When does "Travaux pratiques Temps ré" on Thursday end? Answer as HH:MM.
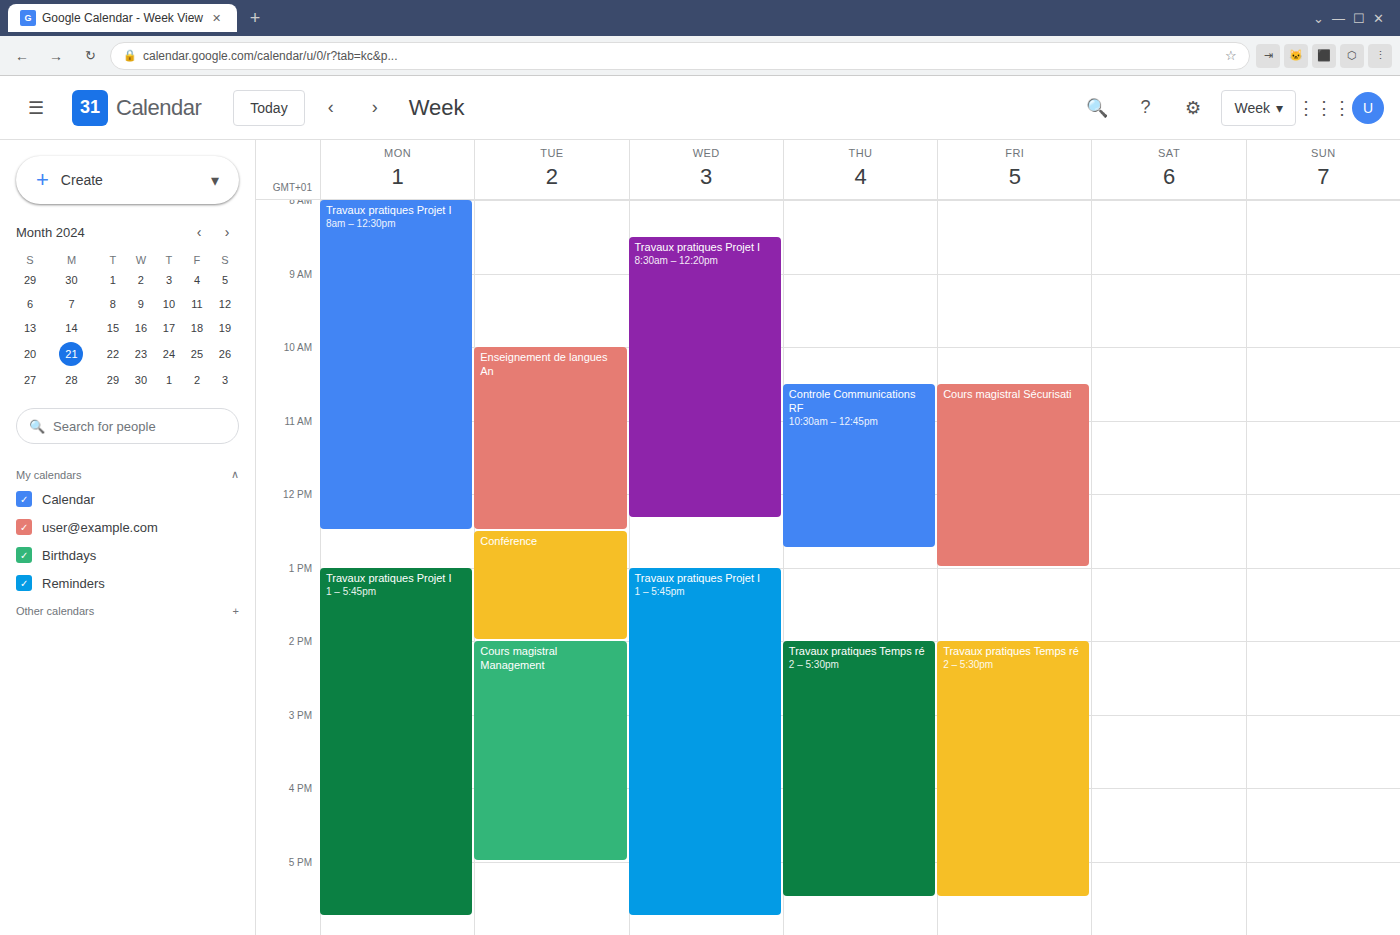
17:30